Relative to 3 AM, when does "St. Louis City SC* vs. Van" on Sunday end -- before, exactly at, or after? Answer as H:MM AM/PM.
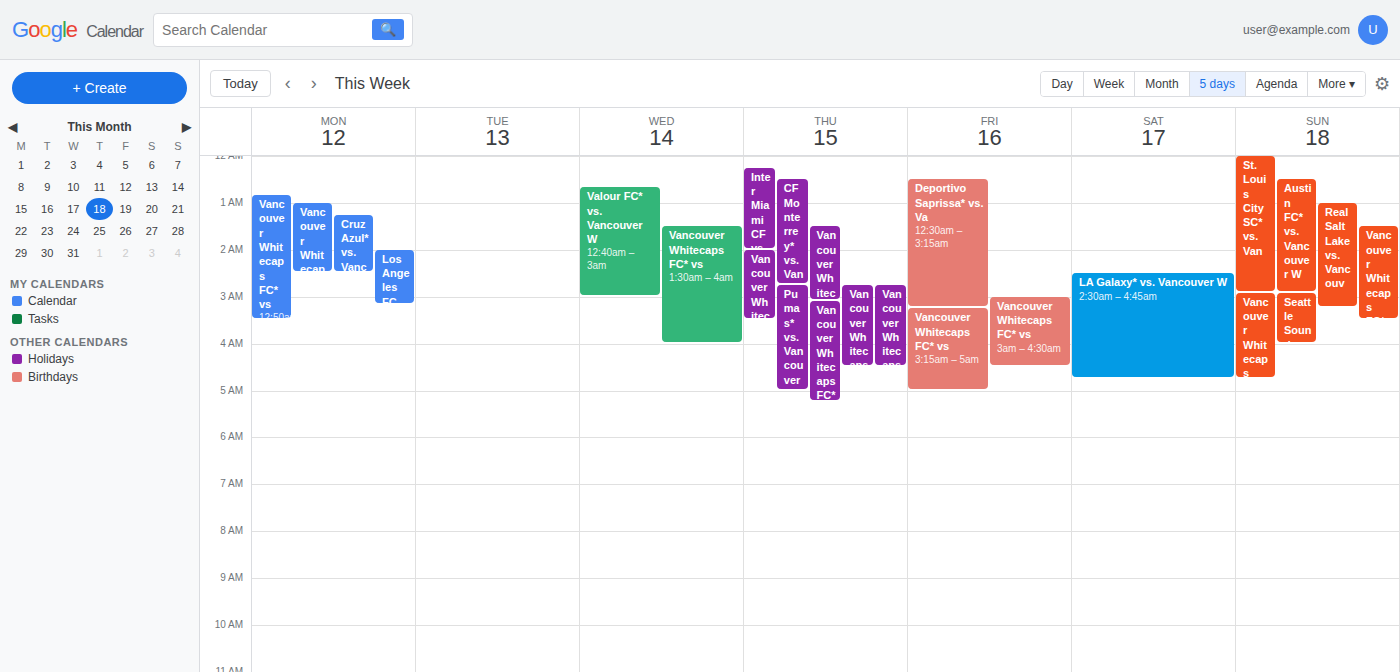
2:55 AM -- before 3 AM, 5 minutes above the 3 AM line.